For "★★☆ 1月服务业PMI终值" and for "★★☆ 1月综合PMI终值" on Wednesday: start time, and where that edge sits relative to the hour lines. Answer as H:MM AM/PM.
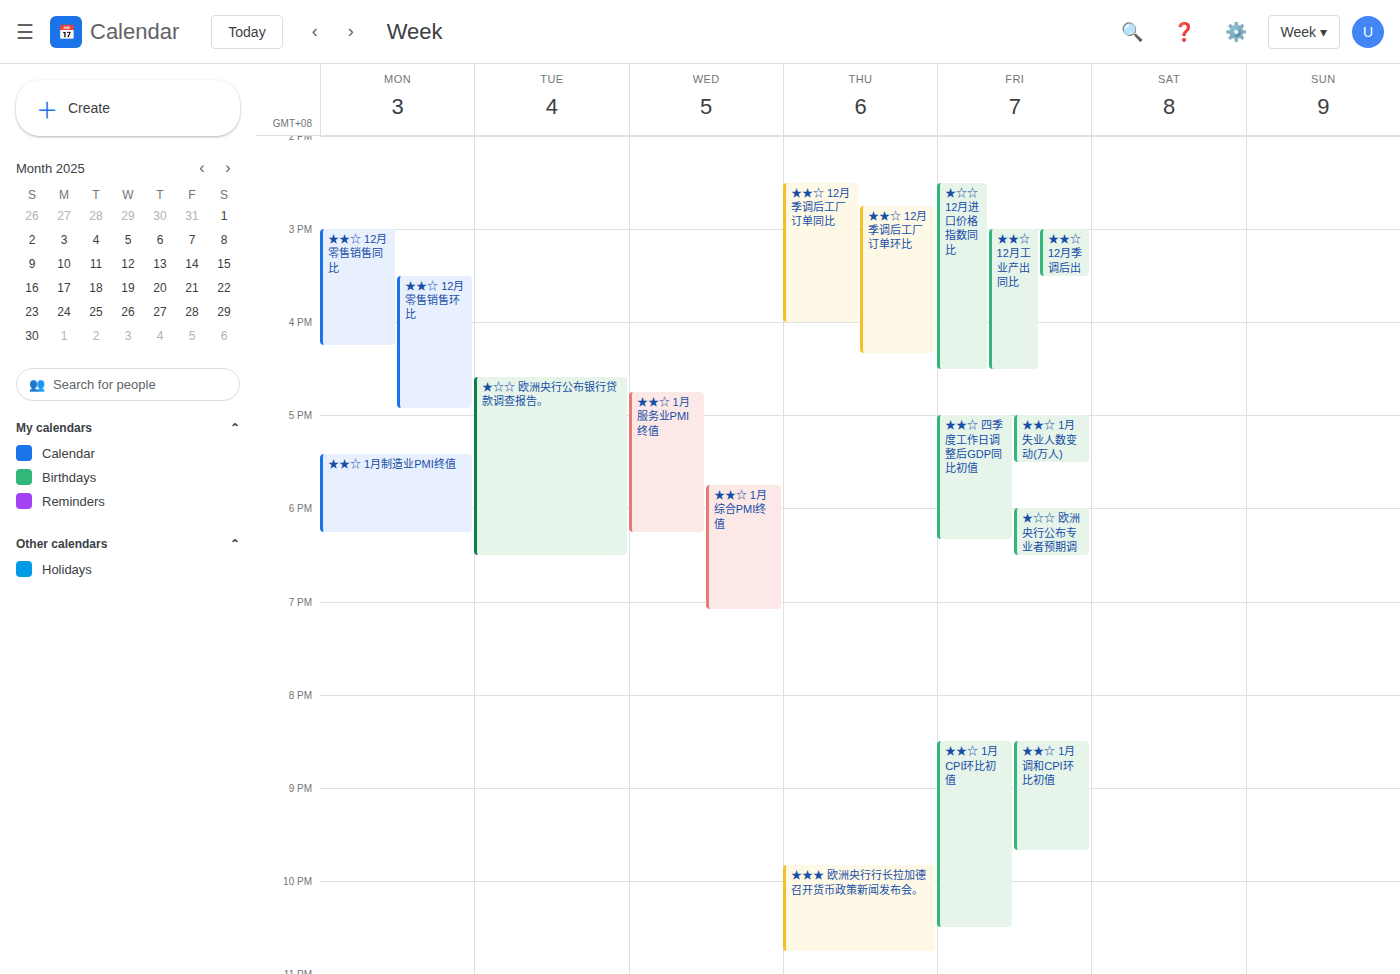
"★★☆ 1月服务业PMI终值": 4:45 PM, neither: three quarters of the way from the 4 PM line to the 5 PM line. "★★☆ 1月综合PMI终值": 5:45 PM, neither: three quarters of the way from the 5 PM line to the 6 PM line.